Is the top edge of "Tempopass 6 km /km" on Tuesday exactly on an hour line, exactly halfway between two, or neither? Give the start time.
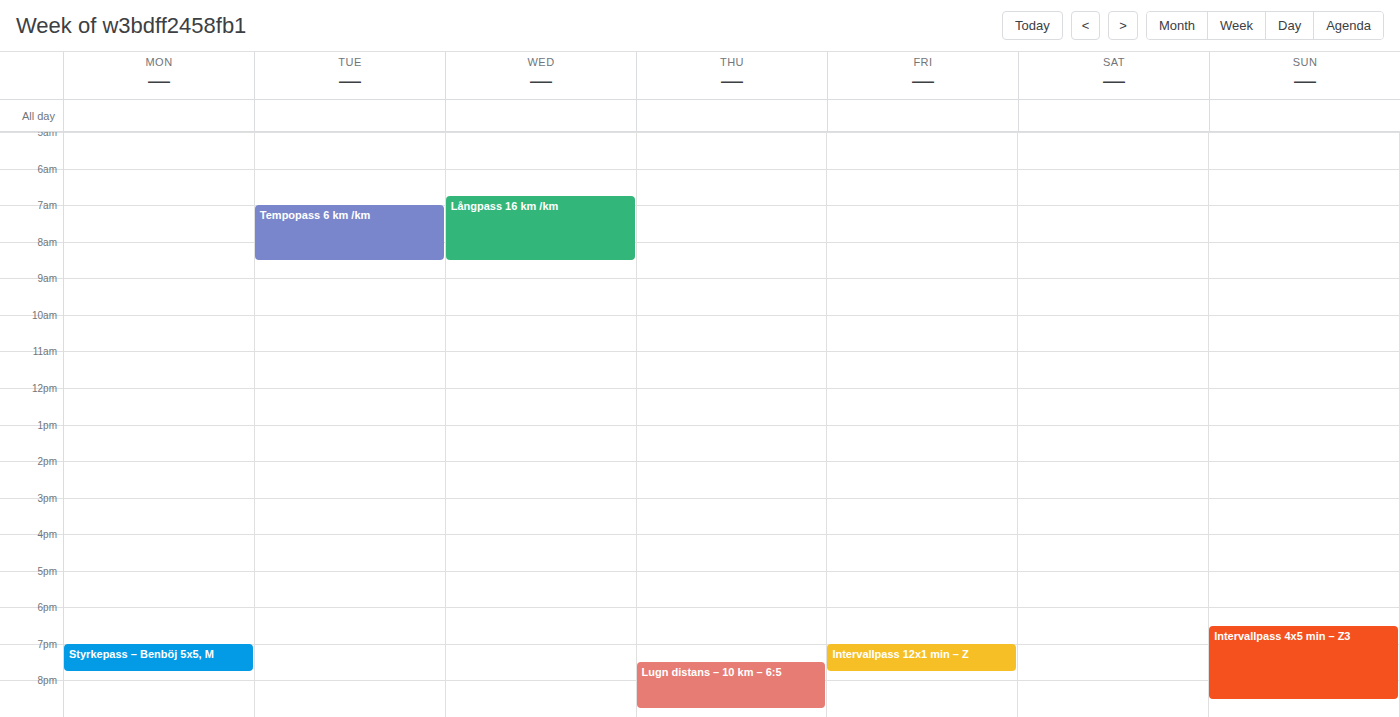
7:00 AM -- exactly on the 7 AM line.